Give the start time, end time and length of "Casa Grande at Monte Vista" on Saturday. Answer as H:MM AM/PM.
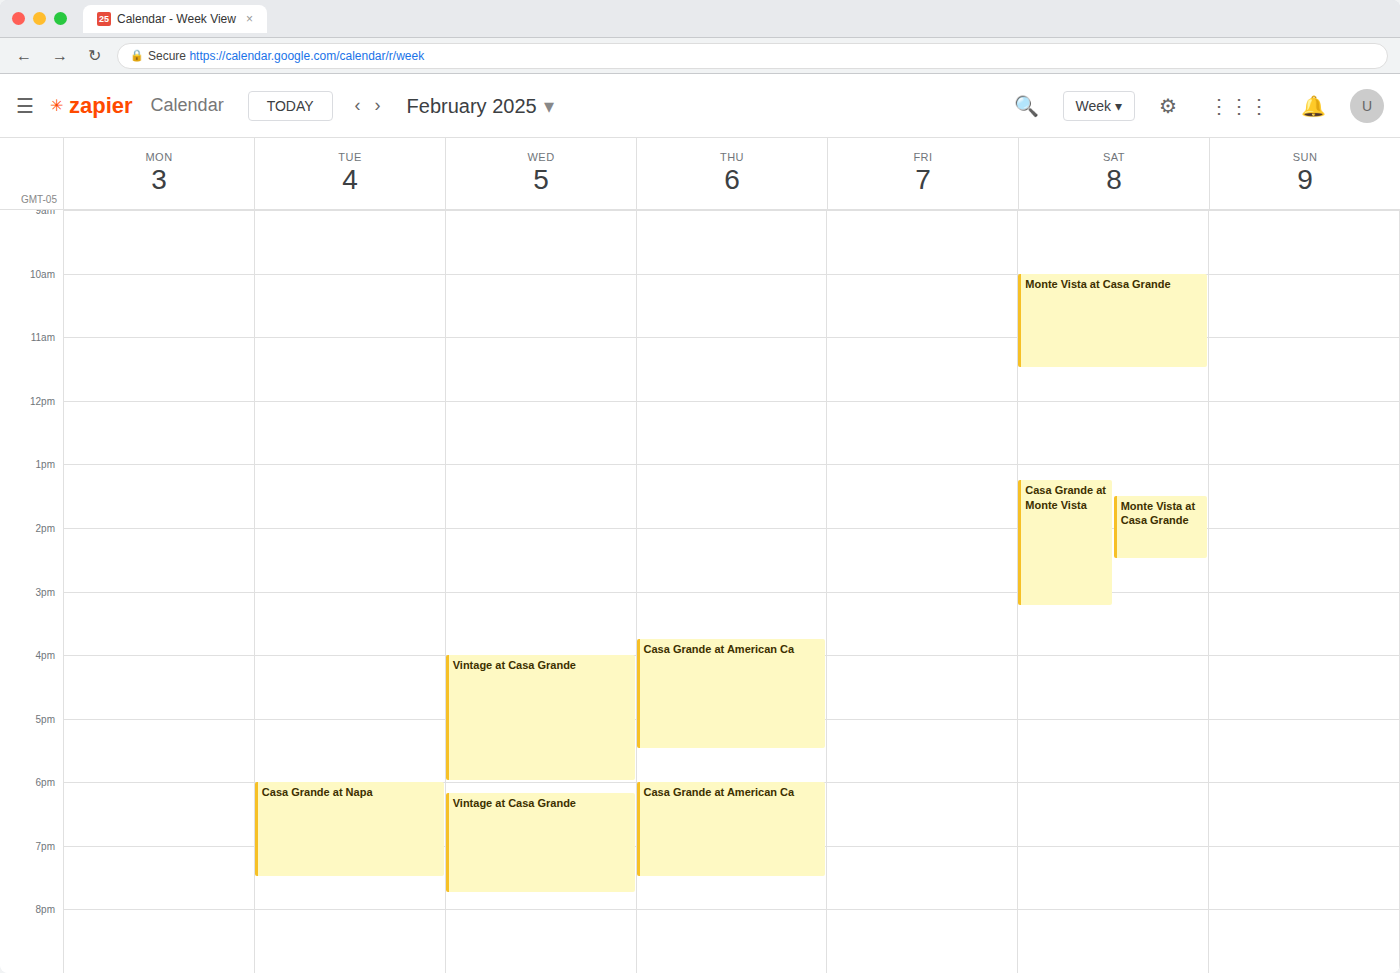
1:15 PM to 3:15 PM, 2 hours